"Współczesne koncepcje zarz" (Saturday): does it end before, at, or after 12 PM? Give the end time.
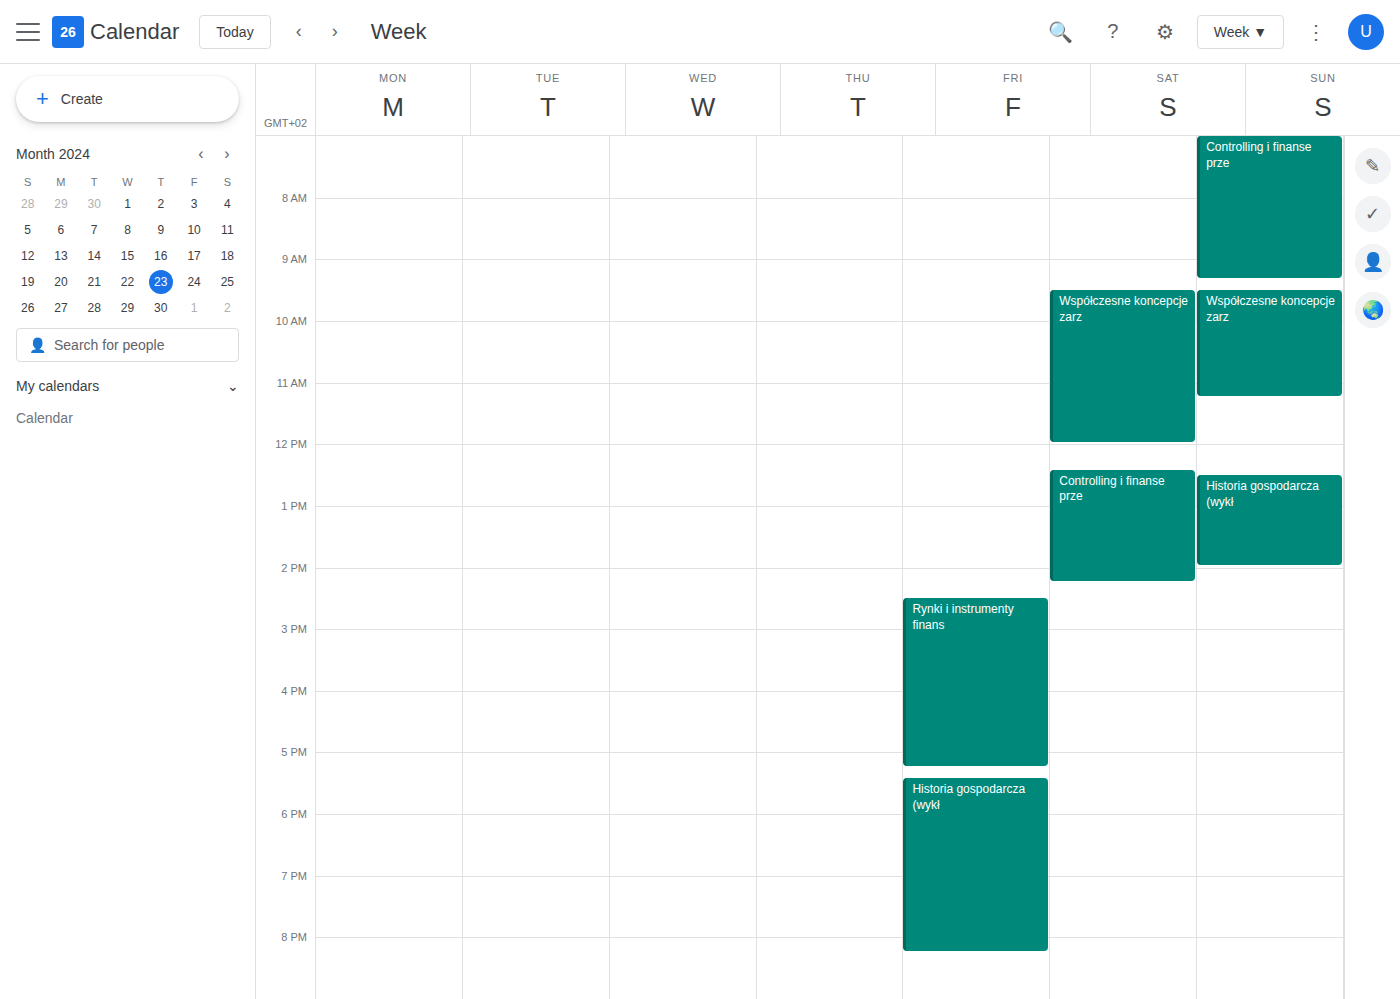
12:00 PM -- exactly at 12 PM, on the 12 PM line.